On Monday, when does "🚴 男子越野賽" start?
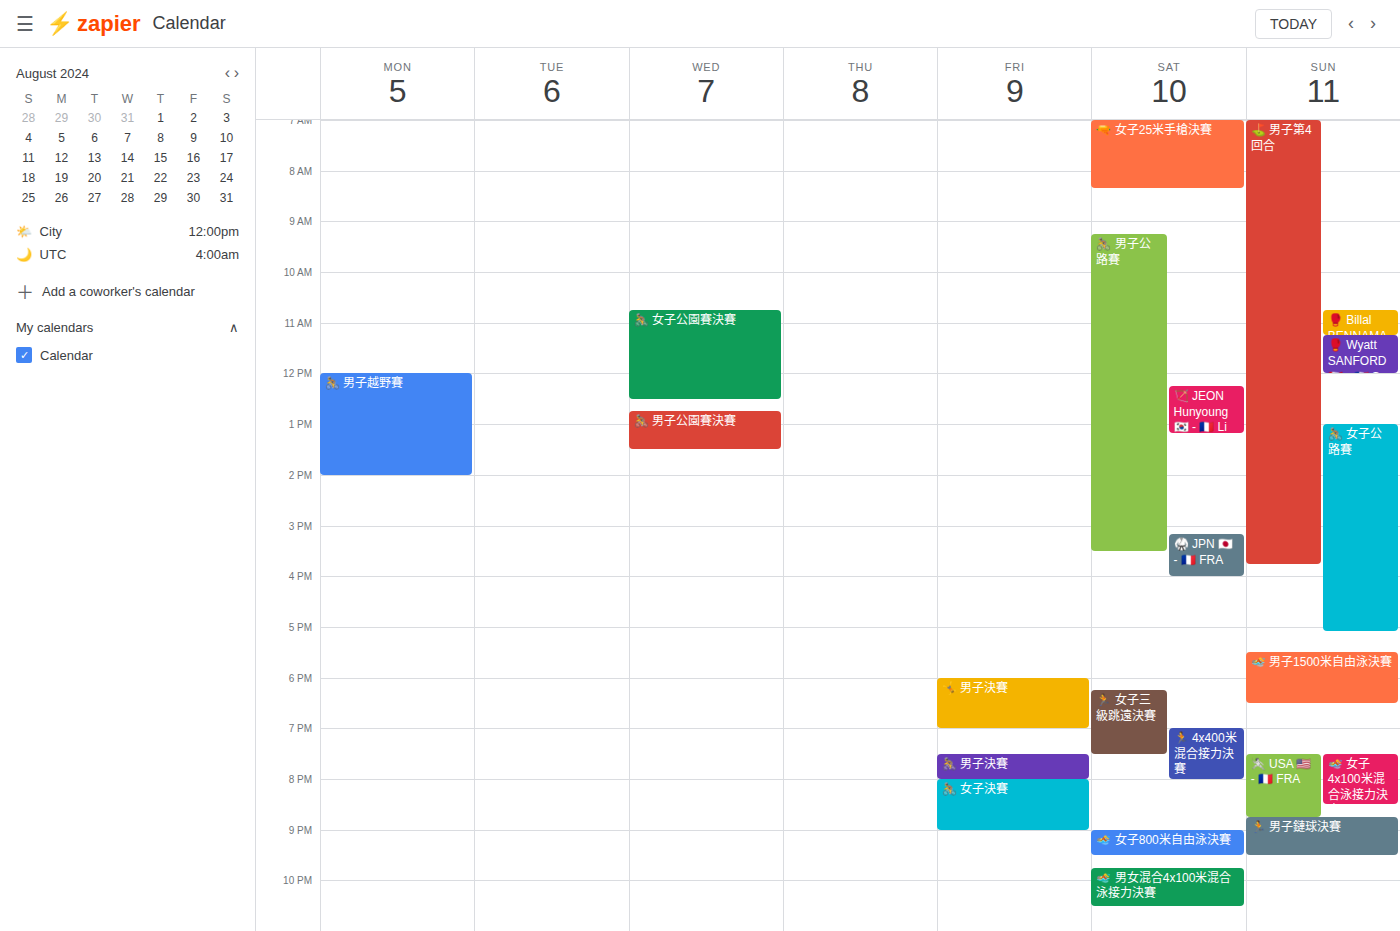
12:00 PM